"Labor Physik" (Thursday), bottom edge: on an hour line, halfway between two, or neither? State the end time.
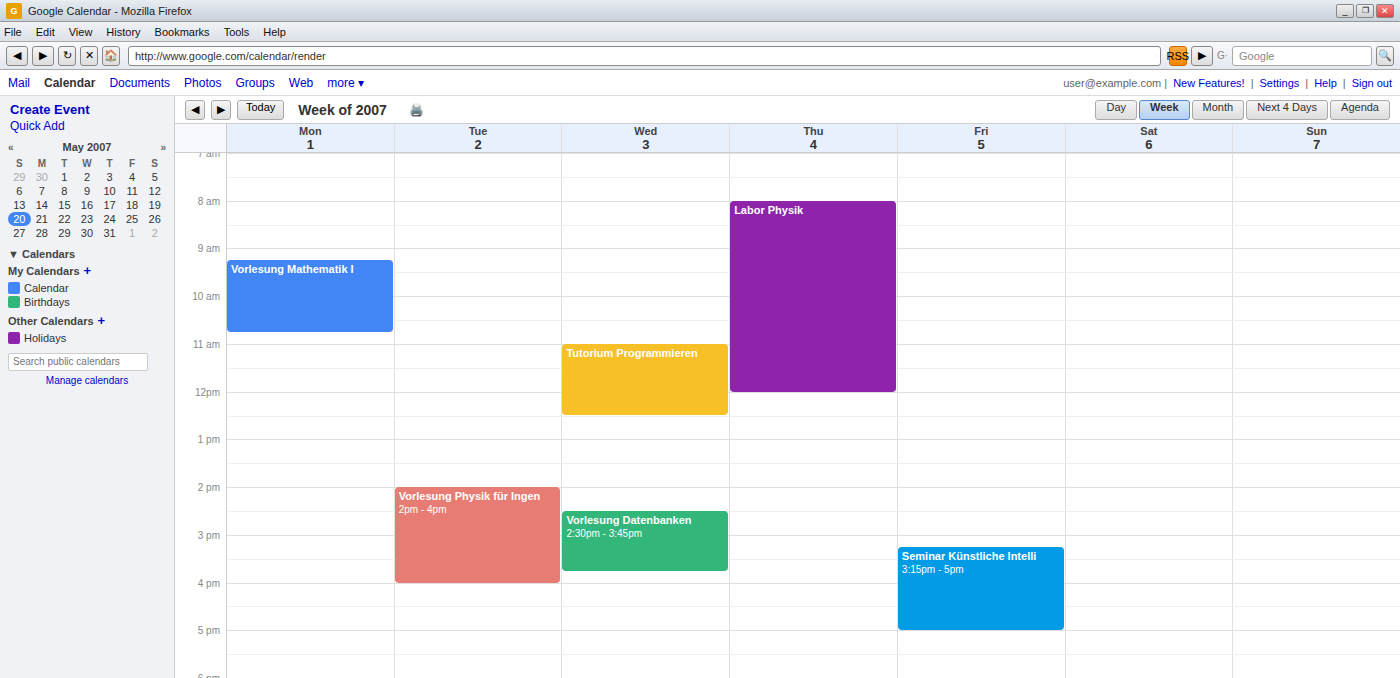
12:00 PM -- exactly on the 12 PM line.